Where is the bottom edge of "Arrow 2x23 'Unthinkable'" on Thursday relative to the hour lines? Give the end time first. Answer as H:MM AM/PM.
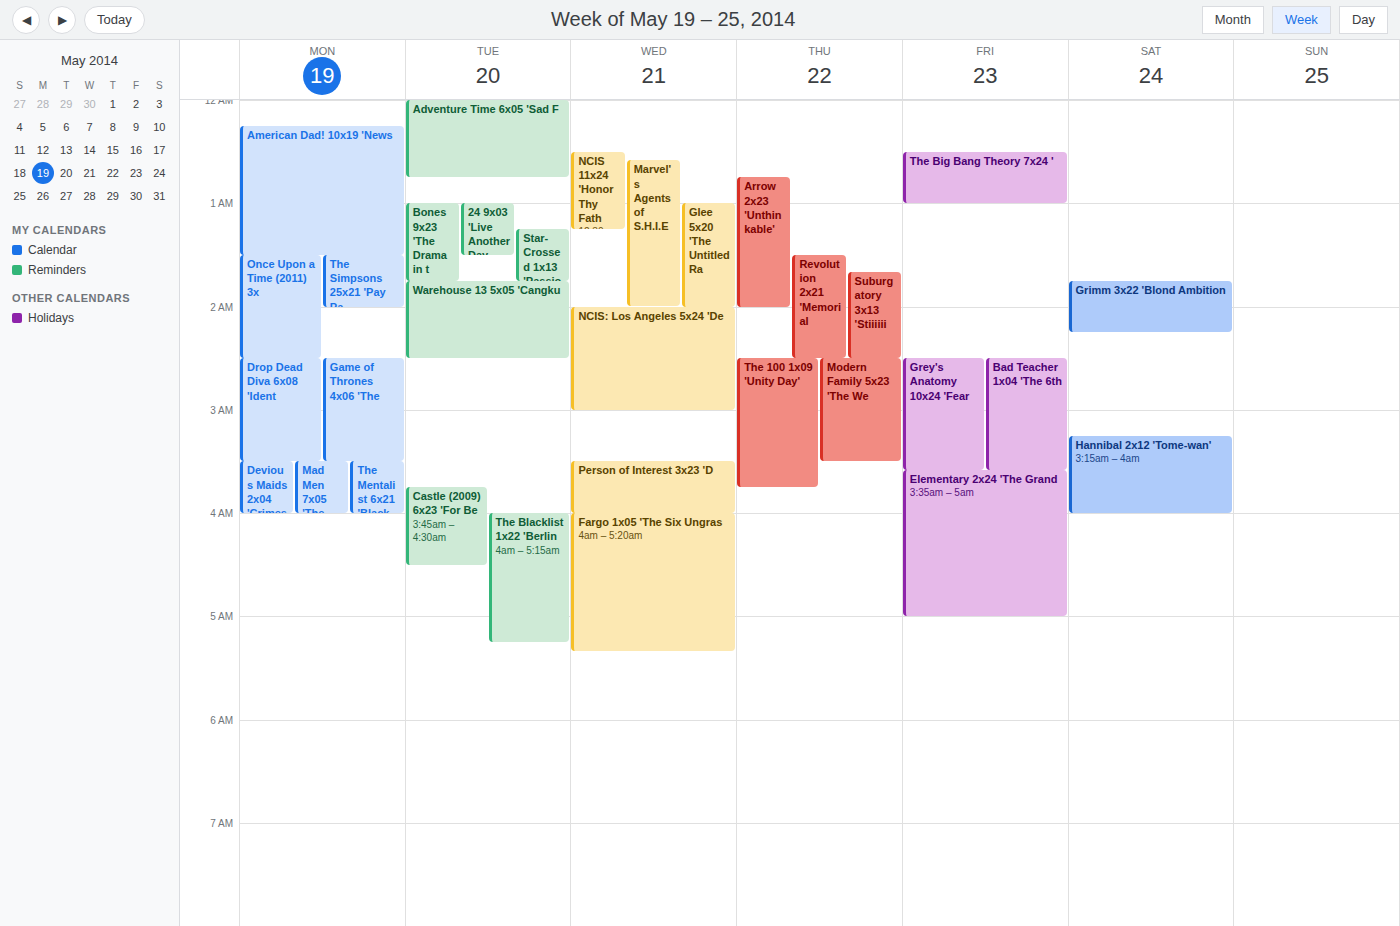
2:00 AM -- exactly on the 2 AM line.